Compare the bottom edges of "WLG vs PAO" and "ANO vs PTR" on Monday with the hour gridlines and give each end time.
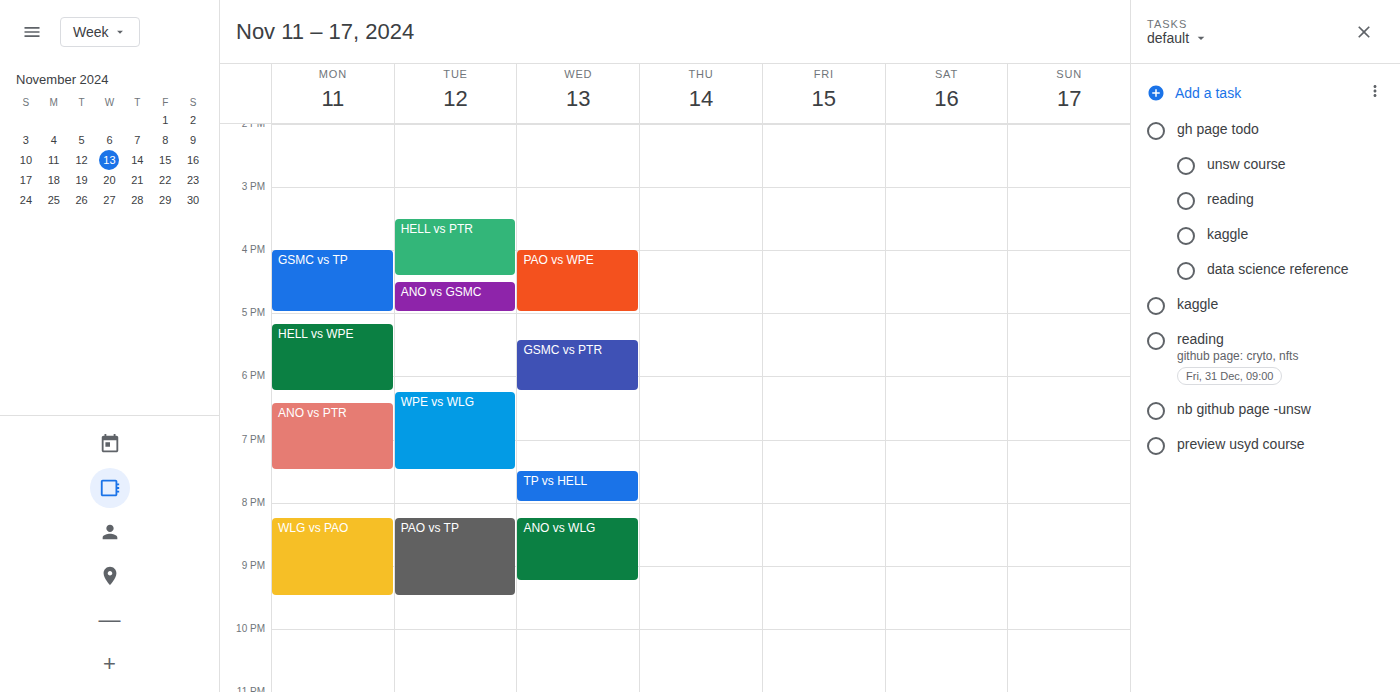
"WLG vs PAO": 21:30, halfway between the 21:00 and 22:00 lines. "ANO vs PTR": 19:30, halfway between the 19:00 and 20:00 lines.